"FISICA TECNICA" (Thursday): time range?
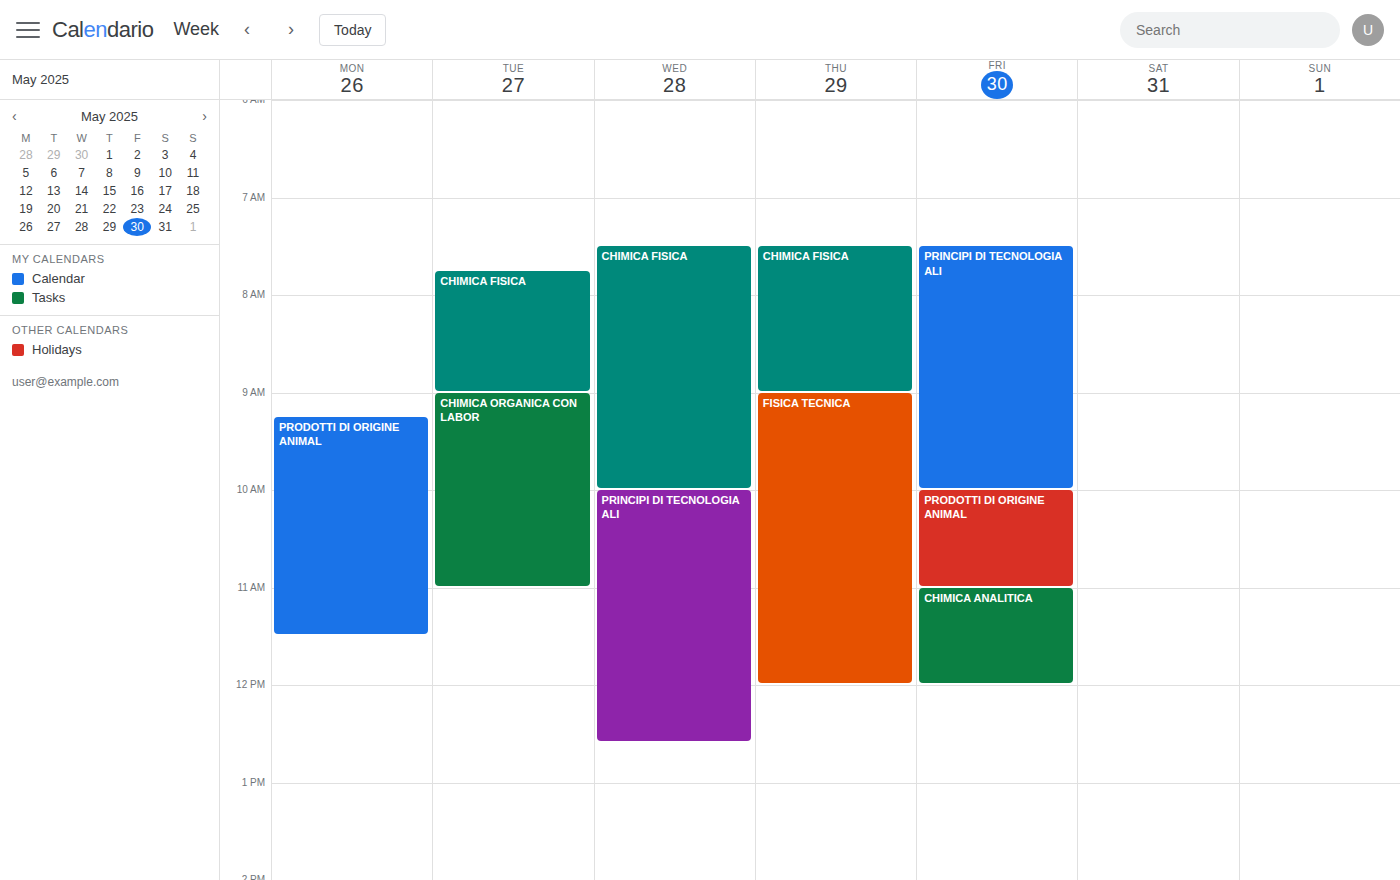
9:00 AM to 12:00 PM